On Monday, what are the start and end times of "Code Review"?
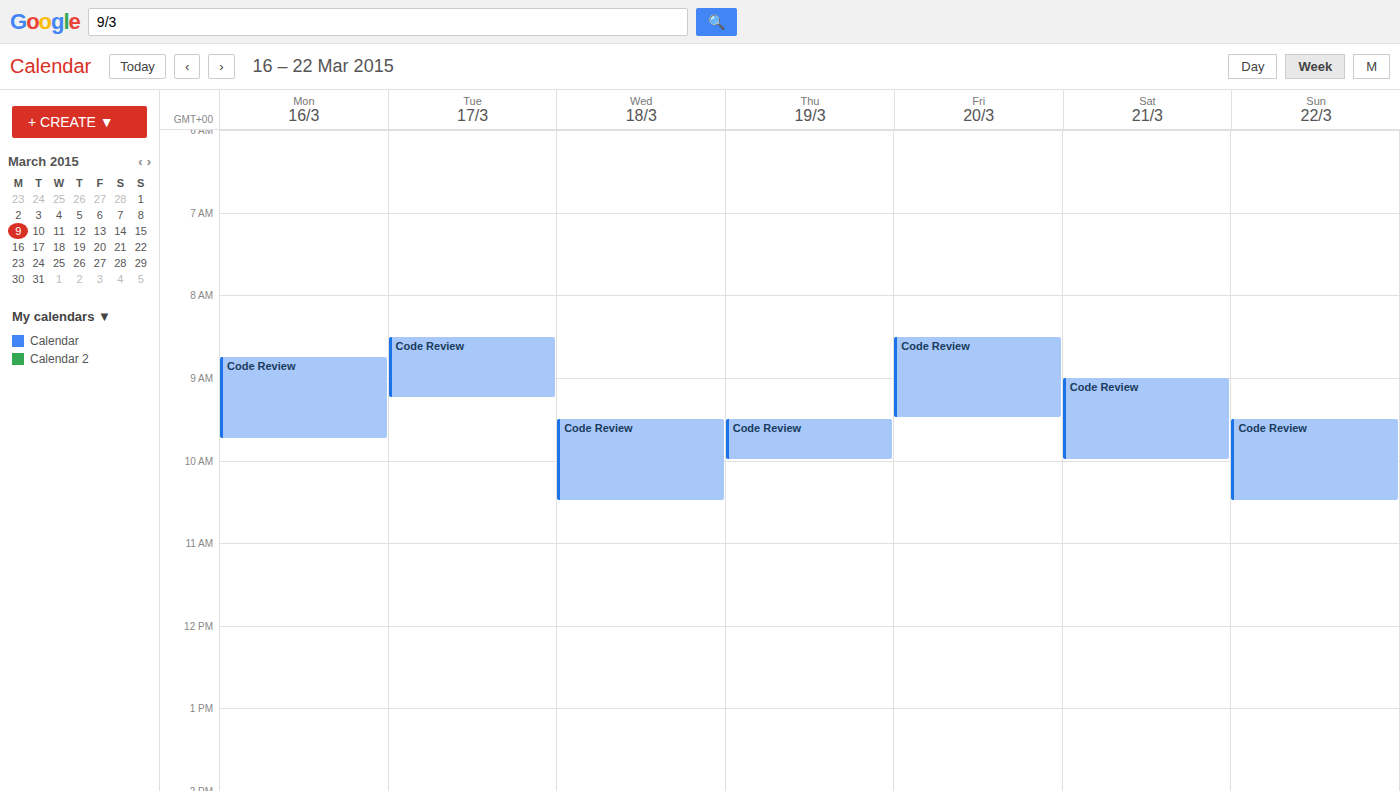
8:45 AM to 9:45 AM